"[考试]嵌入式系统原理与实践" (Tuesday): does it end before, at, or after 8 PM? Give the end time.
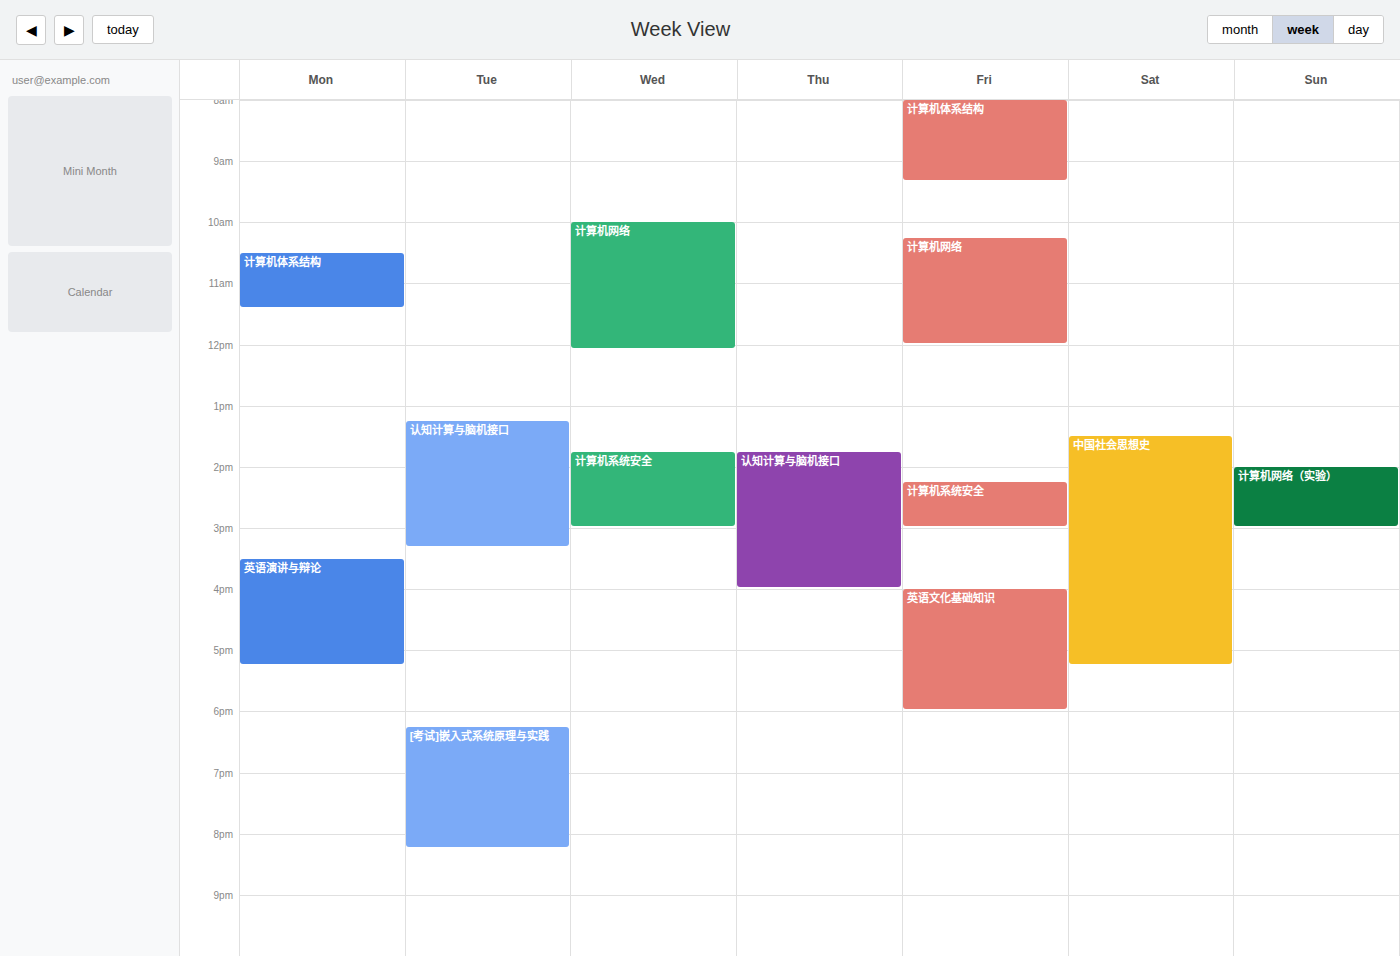
8:15 PM -- after 8 PM, 15 minutes below the 8 PM line.